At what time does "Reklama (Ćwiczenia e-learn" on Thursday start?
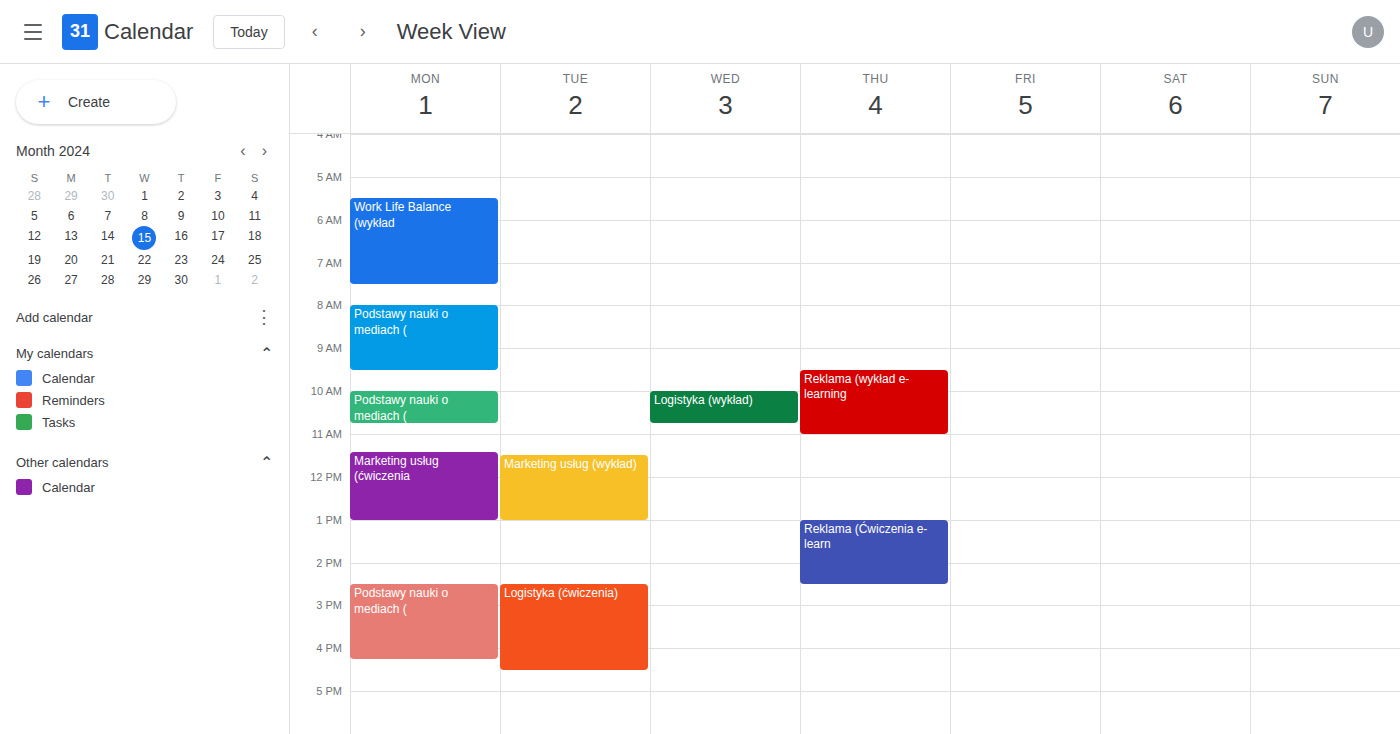
1:00 PM